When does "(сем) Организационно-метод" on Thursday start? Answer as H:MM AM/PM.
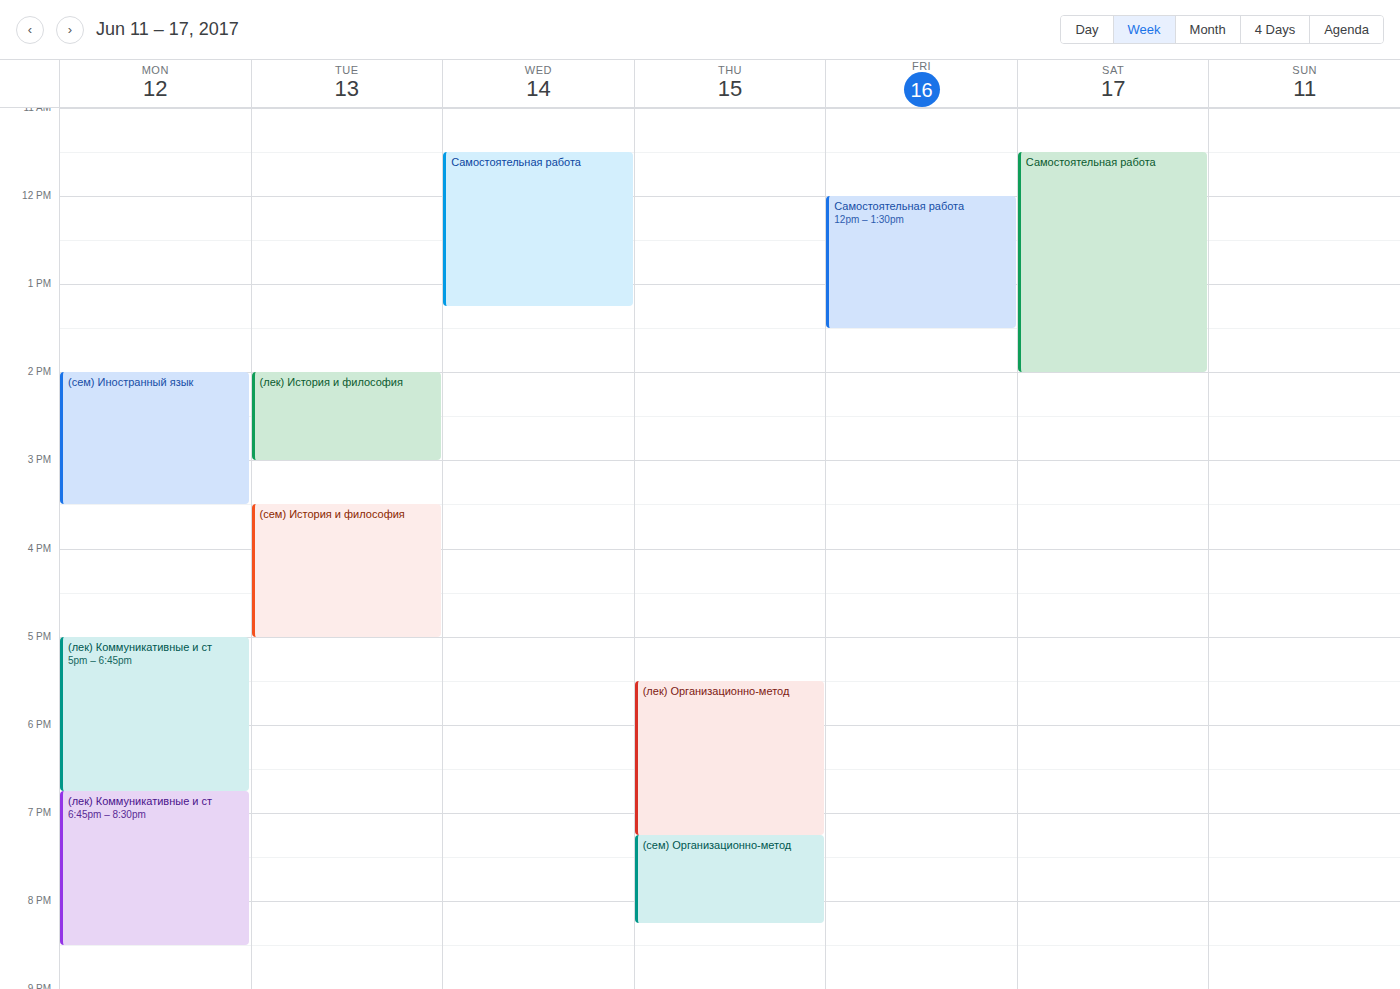
7:15 PM